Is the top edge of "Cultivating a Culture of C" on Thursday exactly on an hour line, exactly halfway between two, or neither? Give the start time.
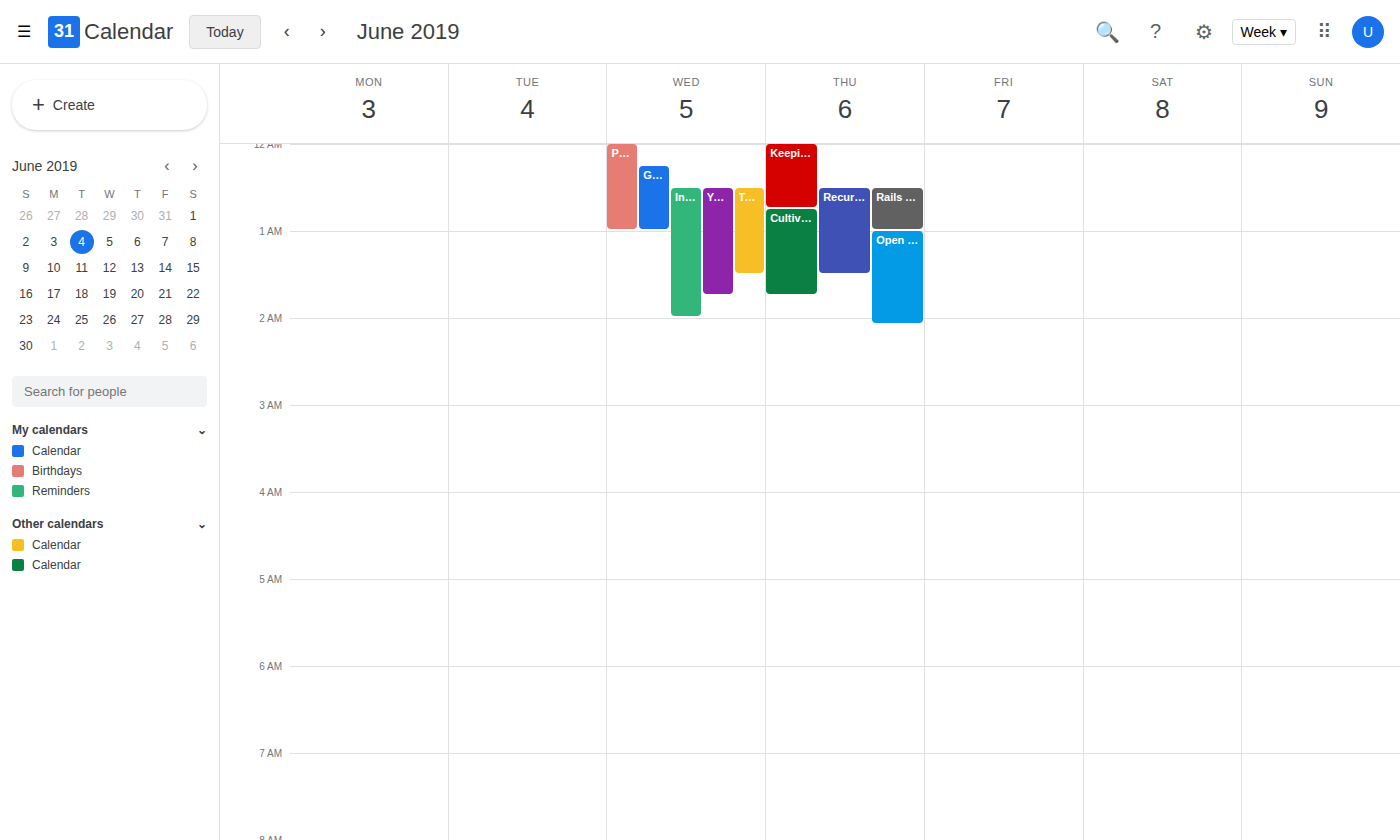
00:45 -- neither: three quarters of the way from the 00:00 line to the 01:00 line.